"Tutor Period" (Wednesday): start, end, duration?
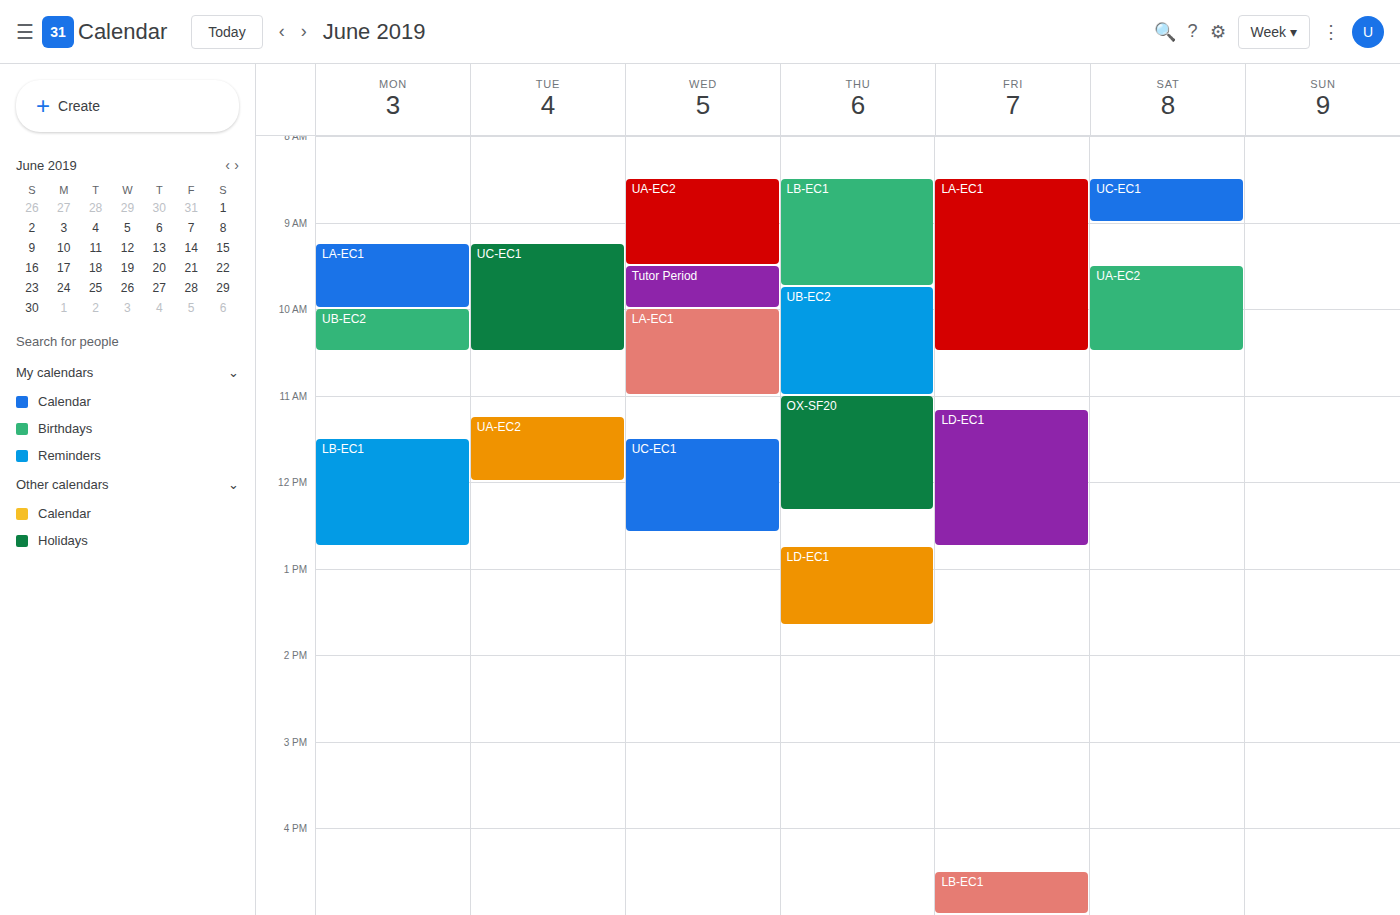
09:30 to 10:00, 30 minutes